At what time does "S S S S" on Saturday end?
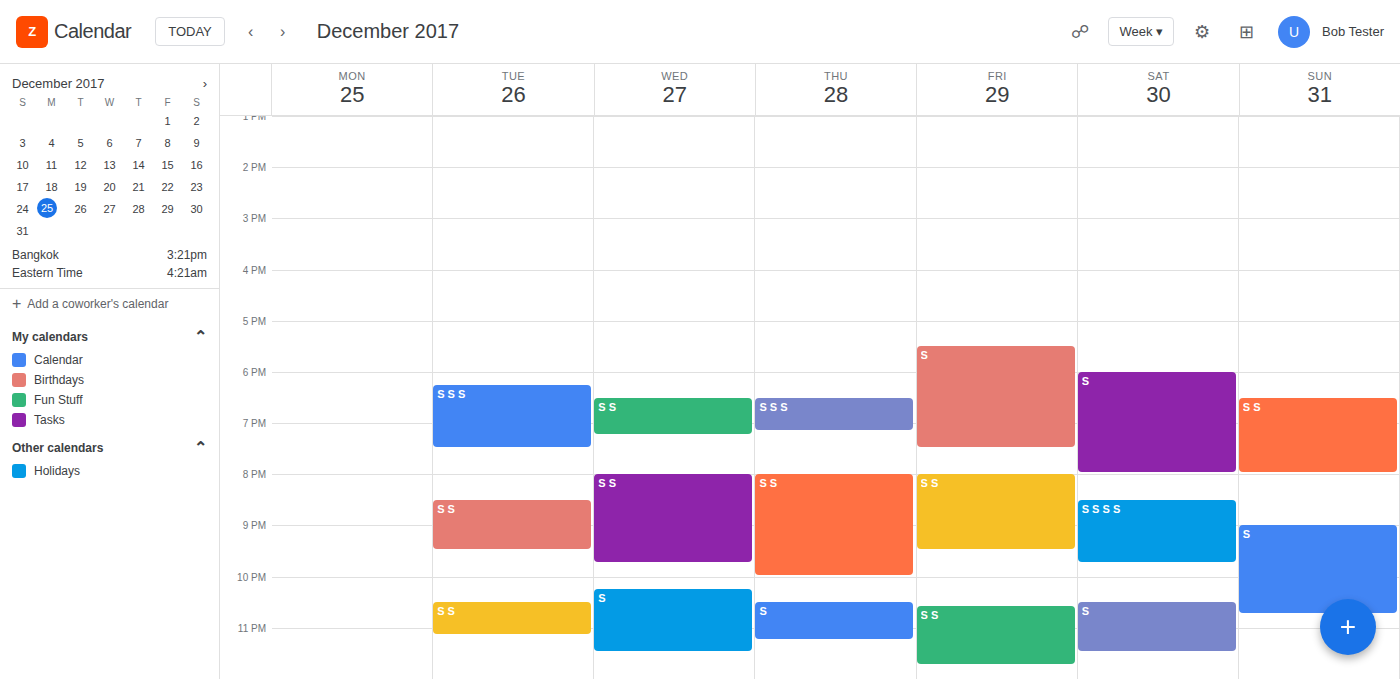
9:45 PM